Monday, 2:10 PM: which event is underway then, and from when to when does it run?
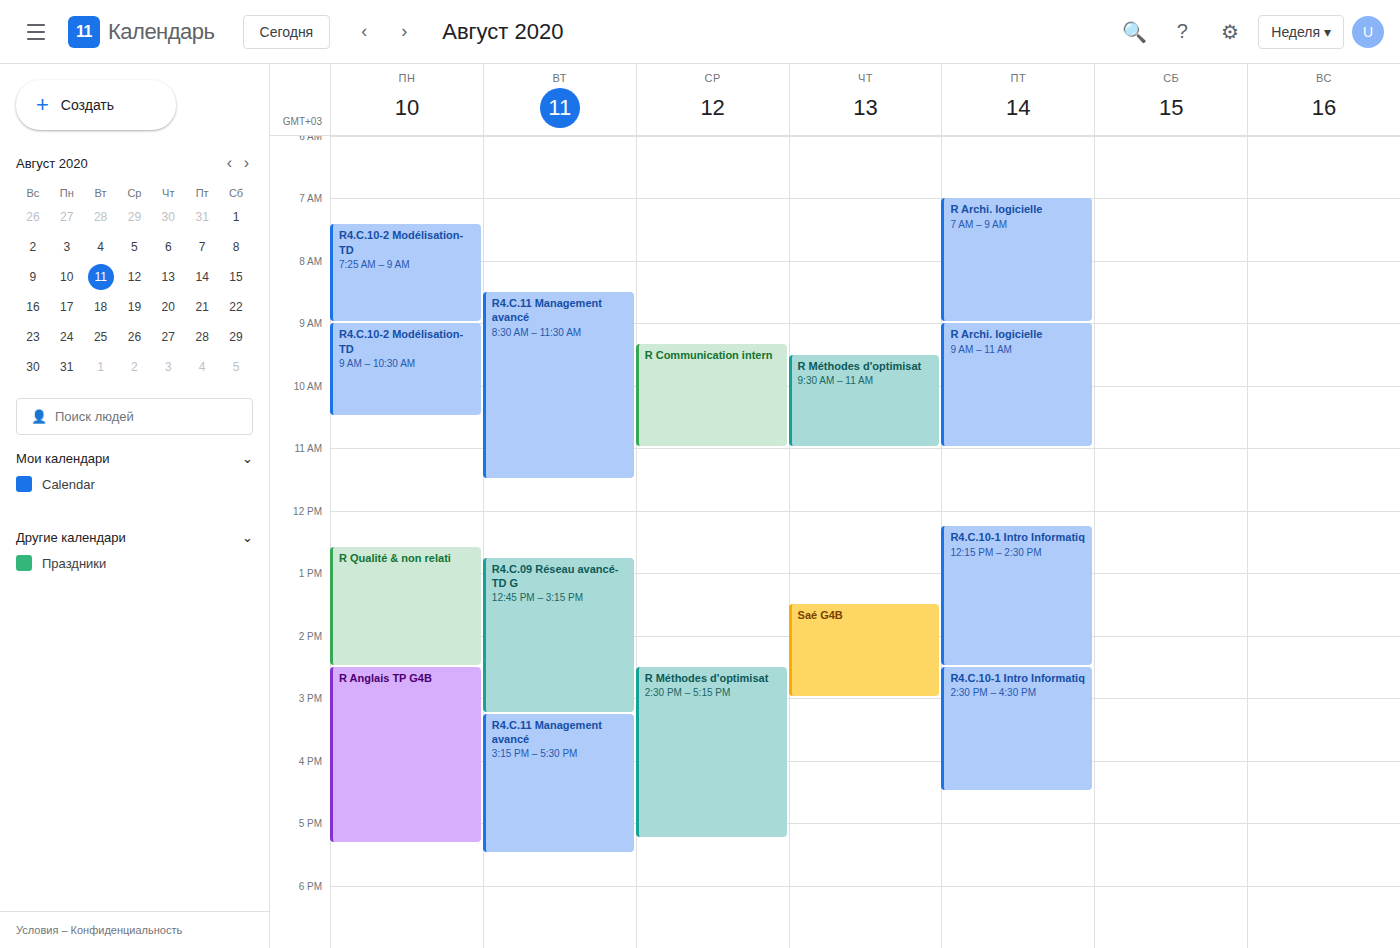
"R Qualité & non relati", 12:35 PM to 2:30 PM